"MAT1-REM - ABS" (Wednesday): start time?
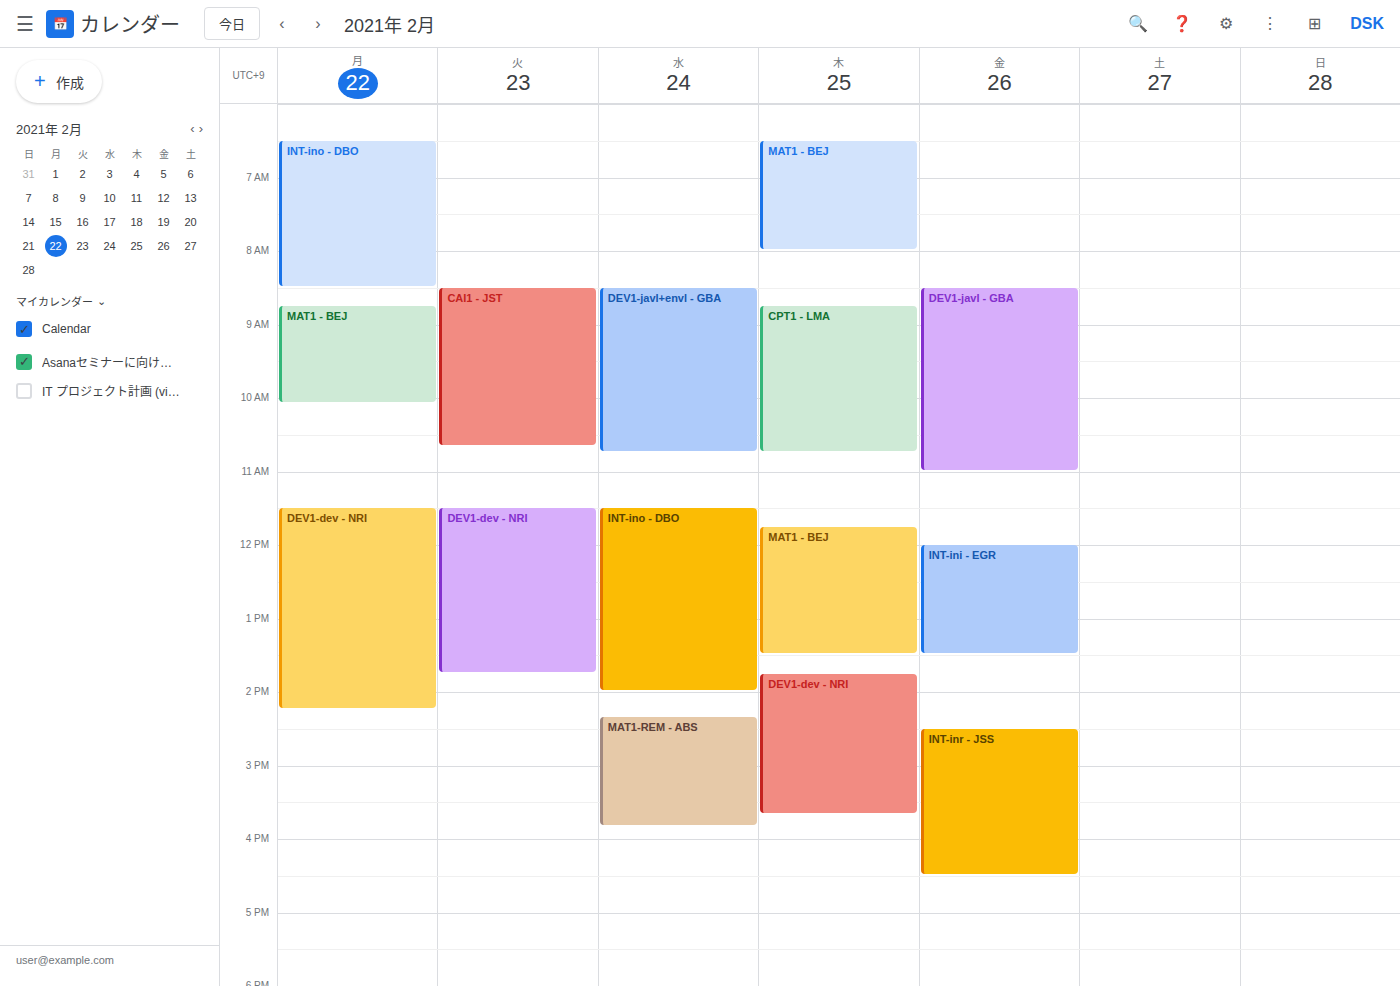
2:20 PM